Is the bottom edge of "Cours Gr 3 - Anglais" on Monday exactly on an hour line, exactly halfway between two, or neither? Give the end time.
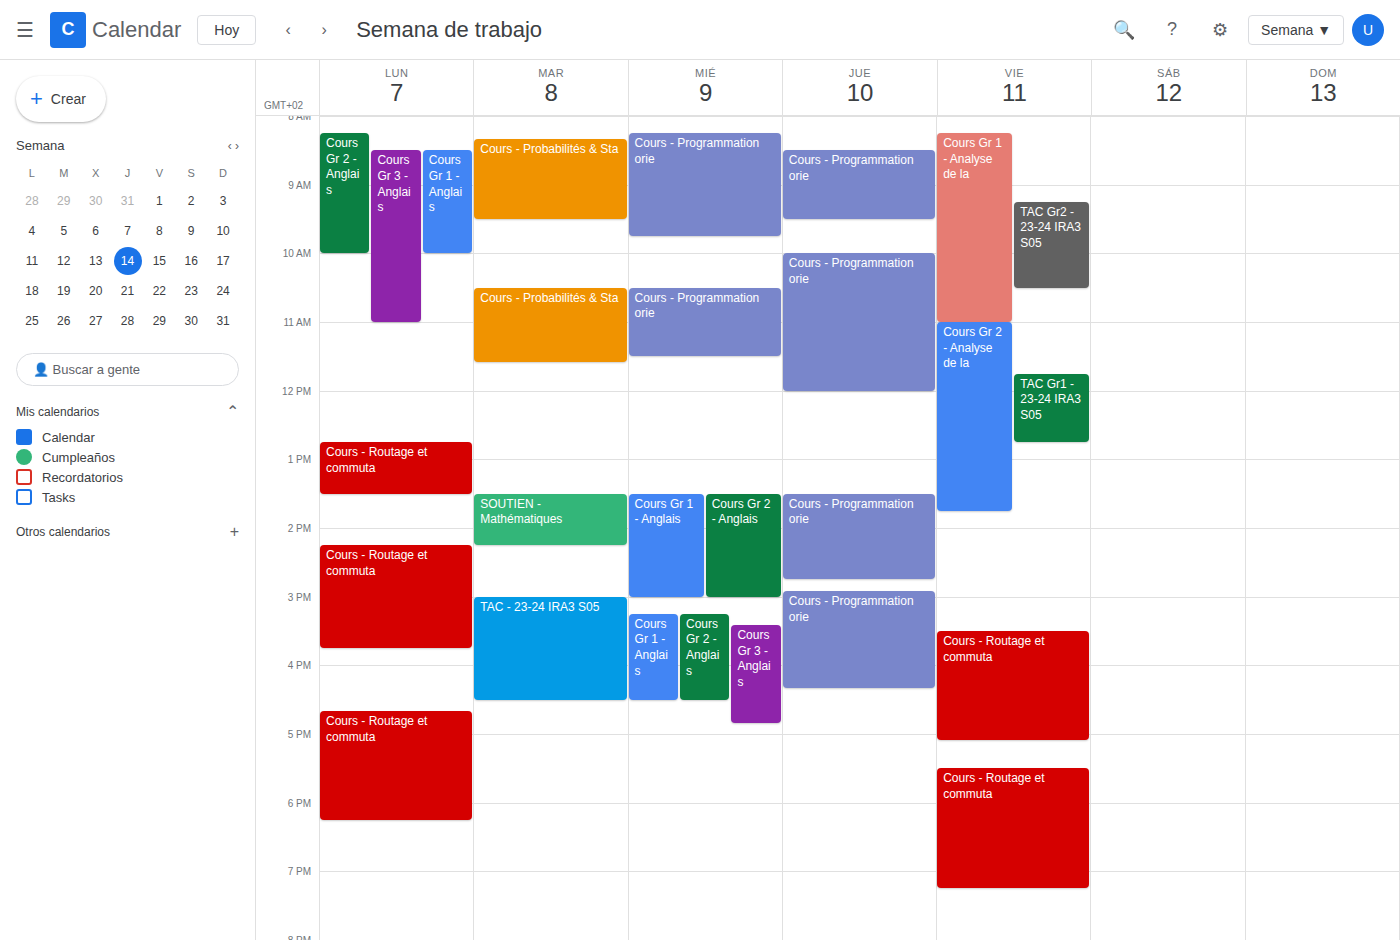
11:00 AM -- exactly on the 11 AM line.